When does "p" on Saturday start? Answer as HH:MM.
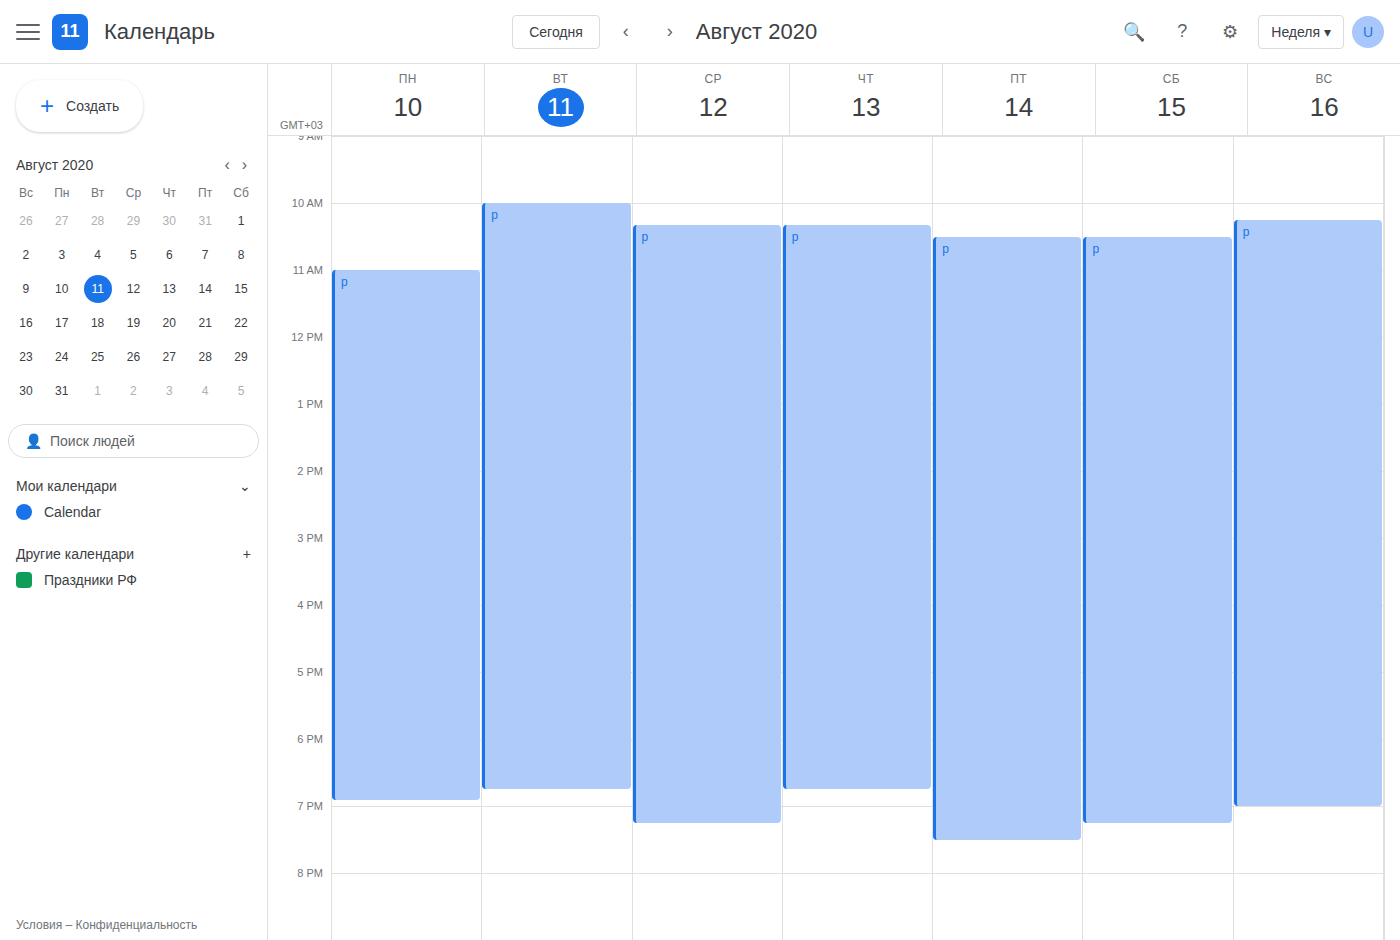
10:30